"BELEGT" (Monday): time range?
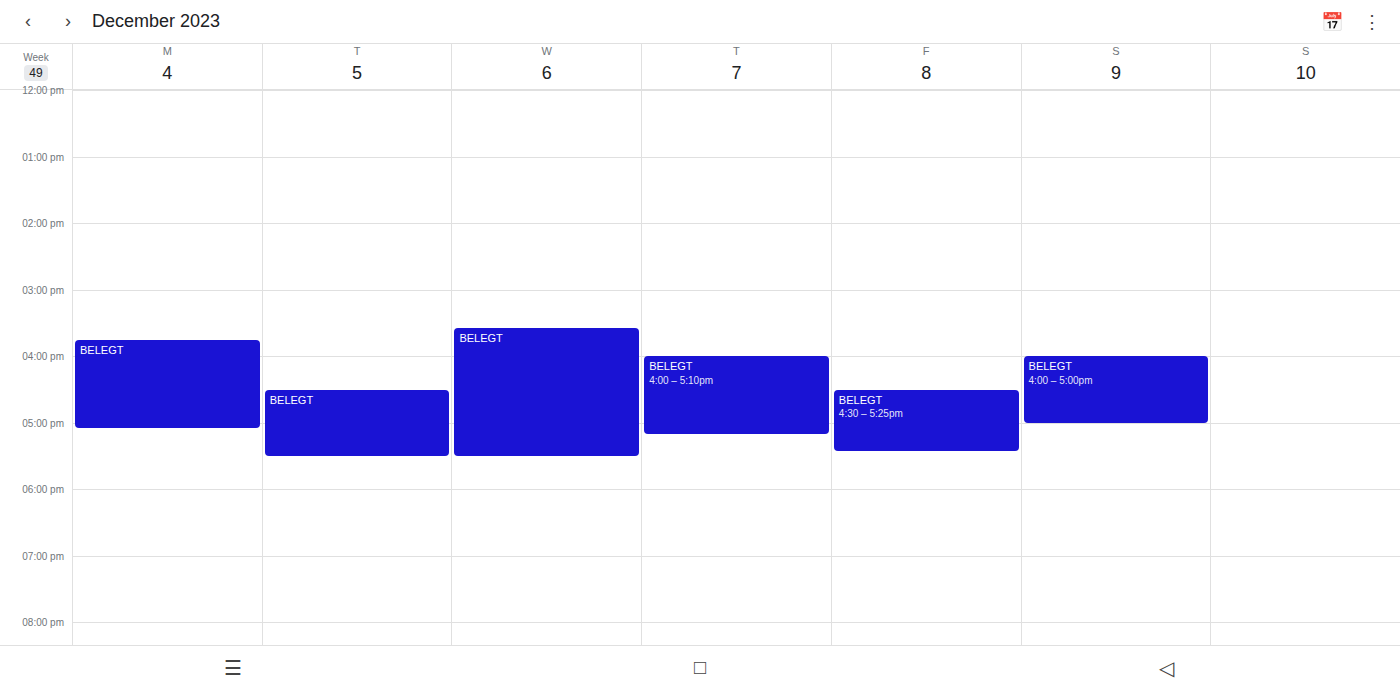
3:45 PM to 5:05 PM